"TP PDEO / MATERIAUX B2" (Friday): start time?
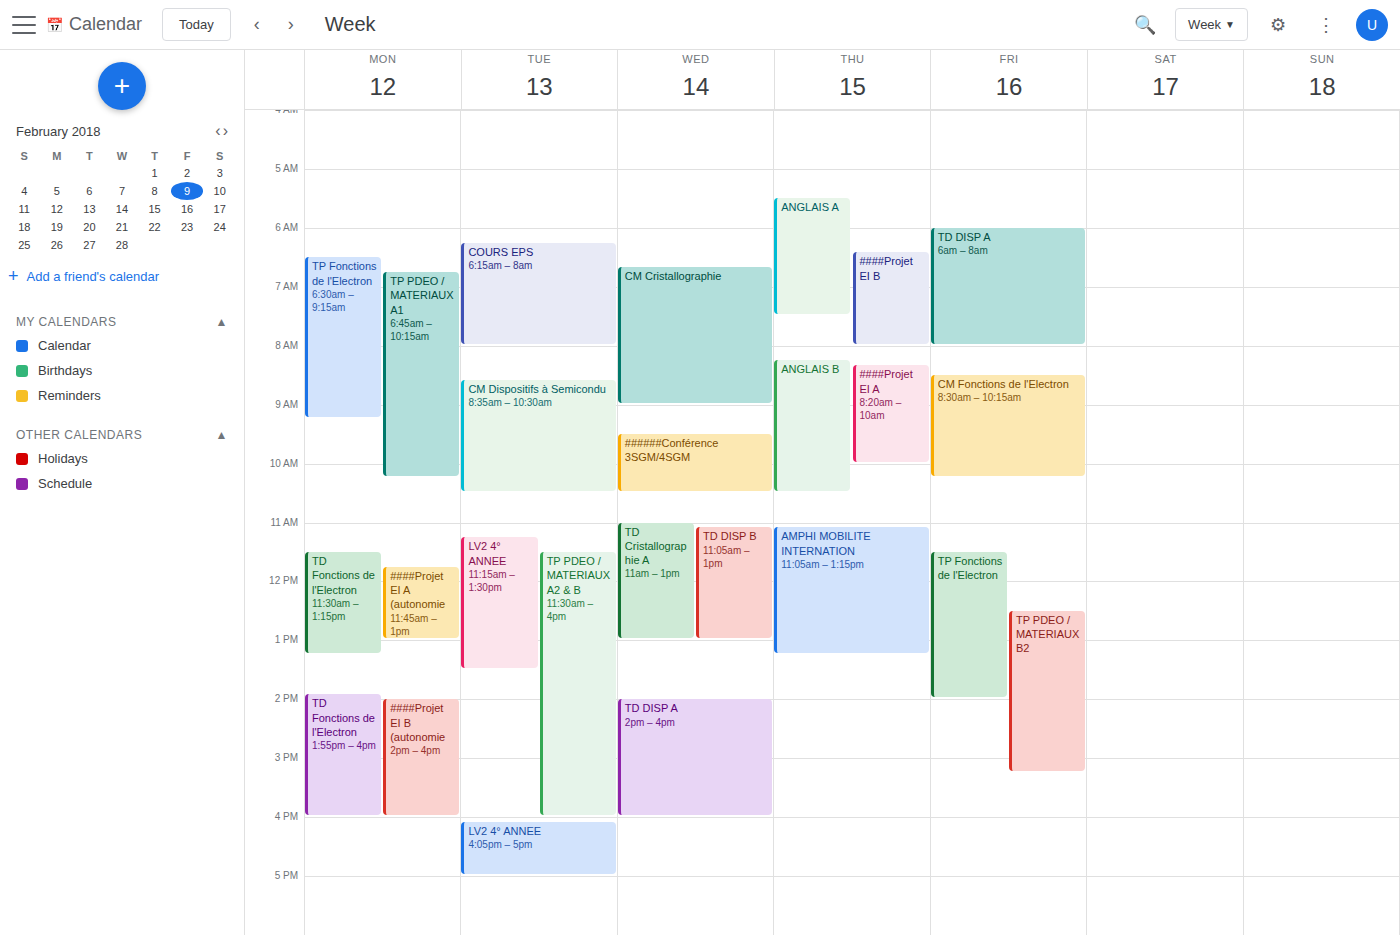
12:30 PM